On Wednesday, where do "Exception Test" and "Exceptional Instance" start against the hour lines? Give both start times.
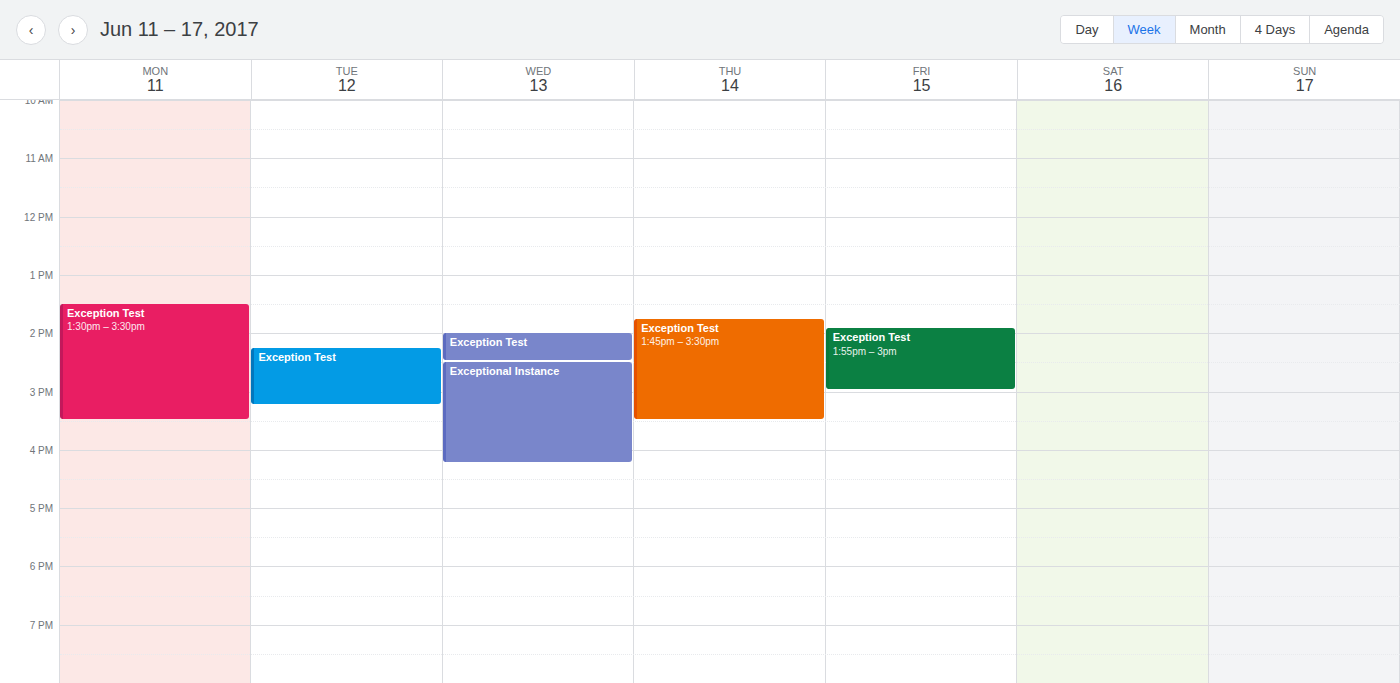
"Exception Test": 2:00 PM, exactly on the 2 PM line. "Exceptional Instance": 2:30 PM, halfway between the 2 PM and 3 PM lines.